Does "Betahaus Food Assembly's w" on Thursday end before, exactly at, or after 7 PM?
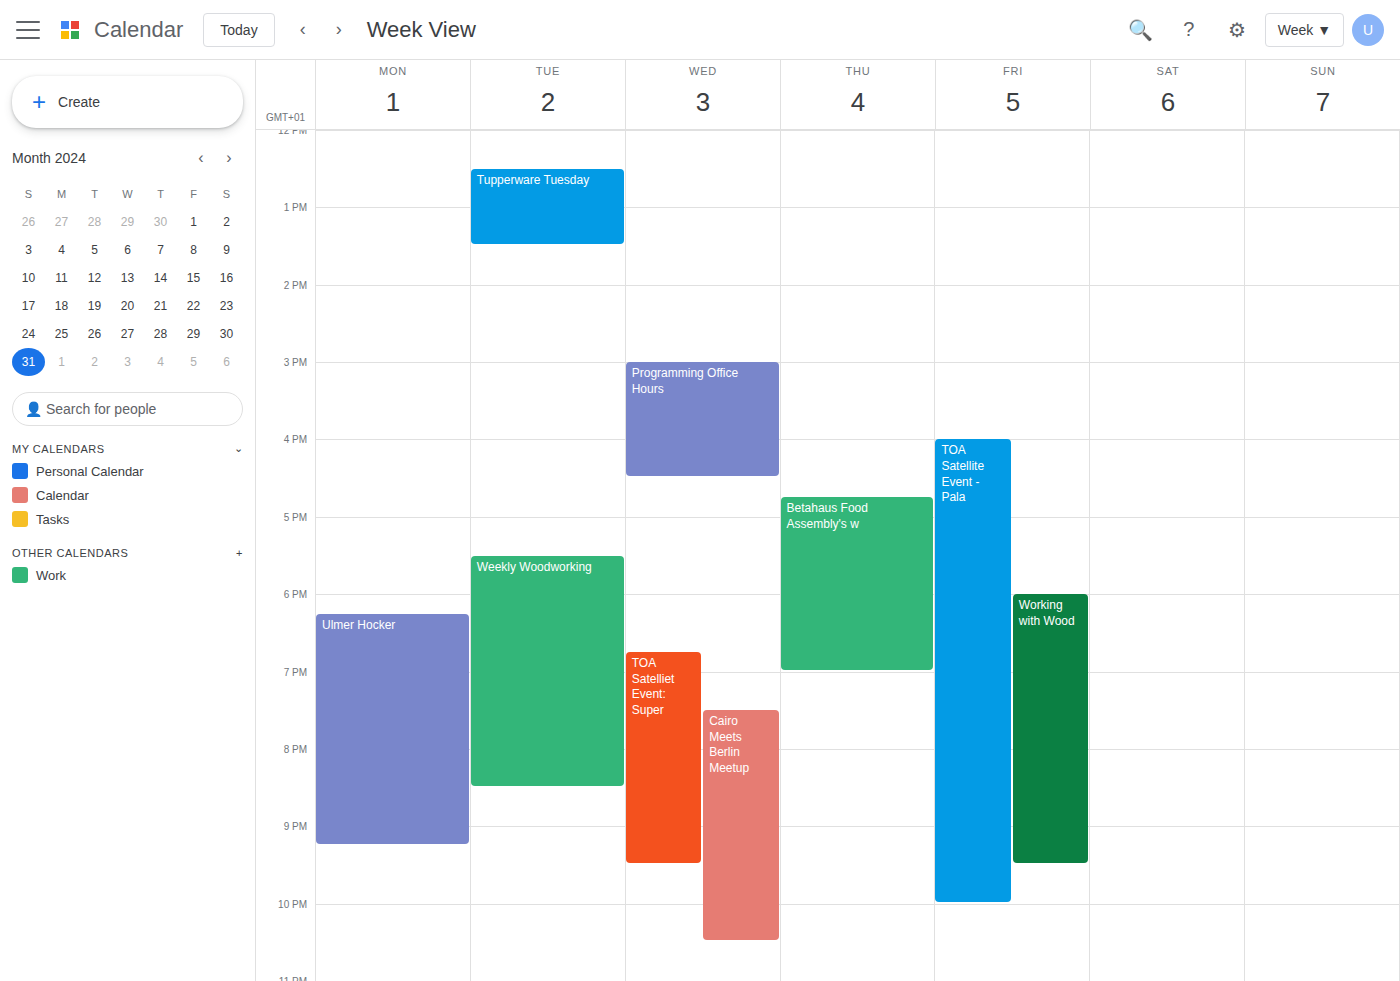
7:00 PM -- exactly at 7 PM, on the 7 PM line.